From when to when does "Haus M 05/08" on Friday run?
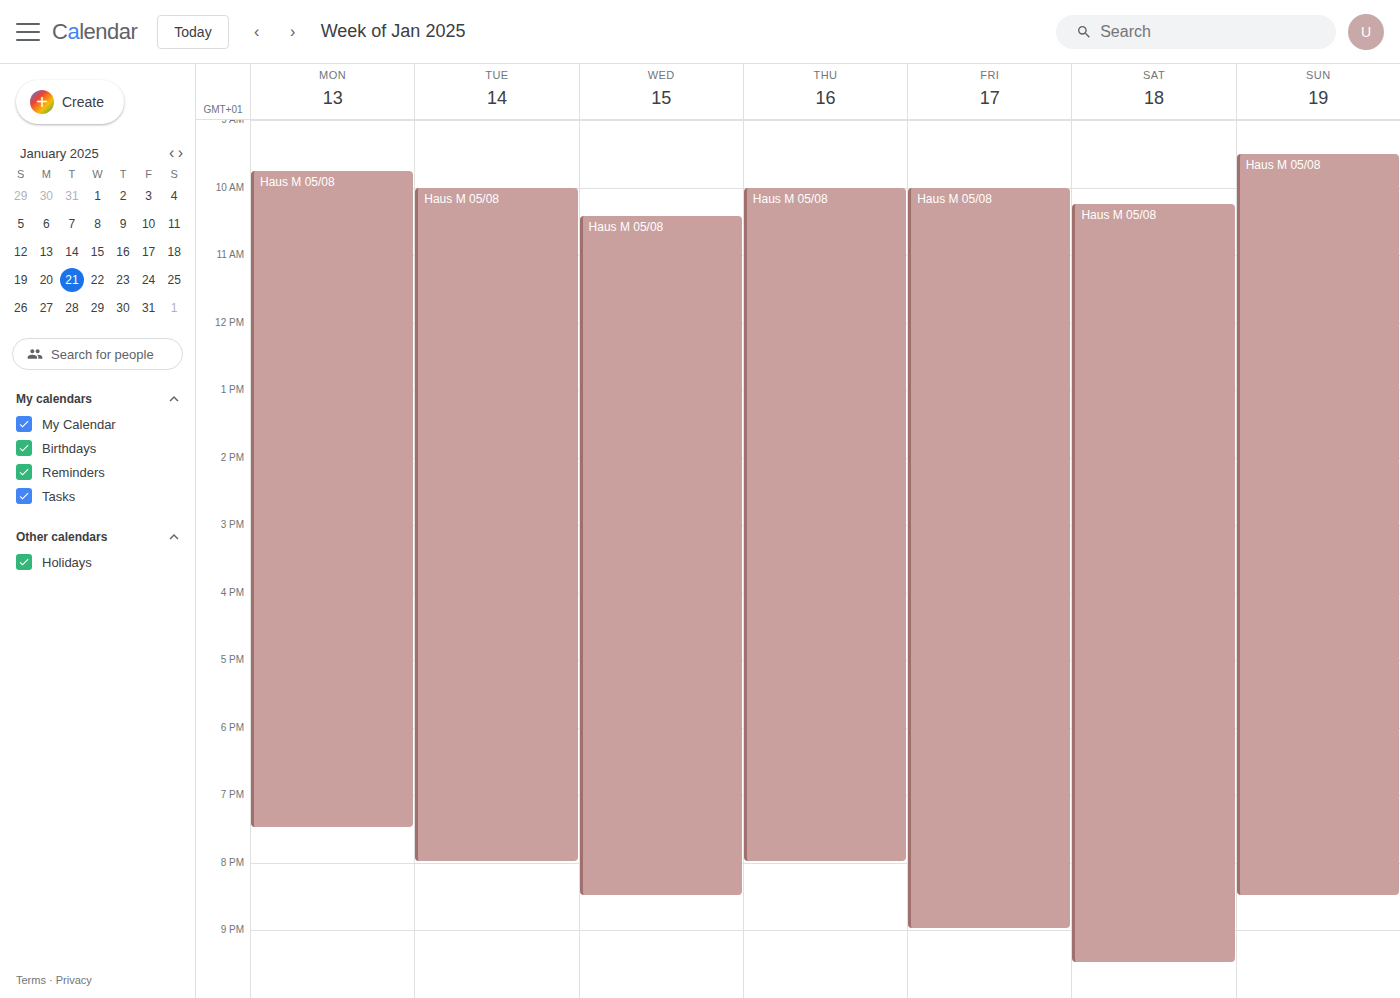
10:00 AM to 9:00 PM